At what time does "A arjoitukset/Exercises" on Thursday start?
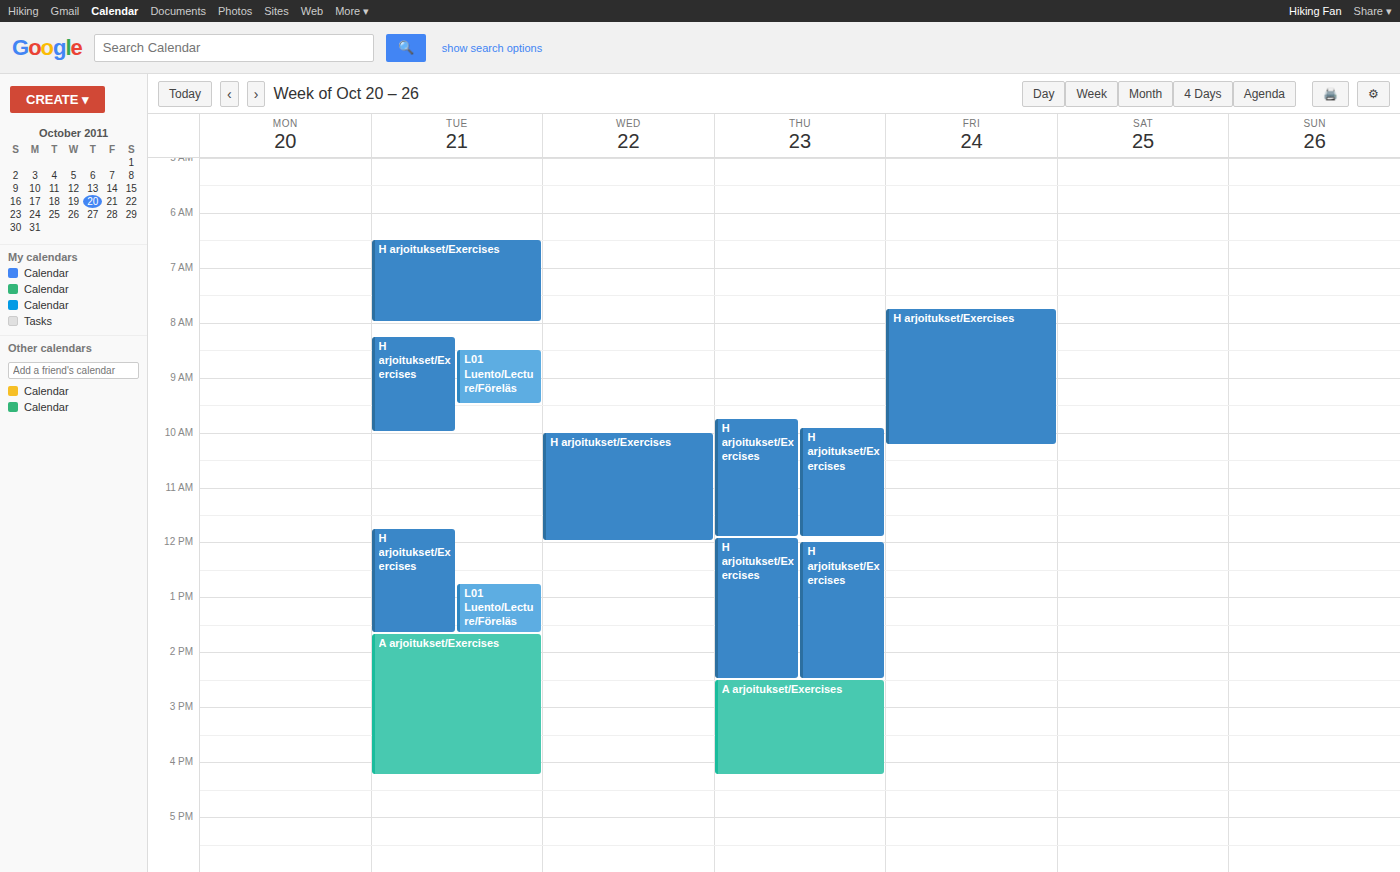
14:30